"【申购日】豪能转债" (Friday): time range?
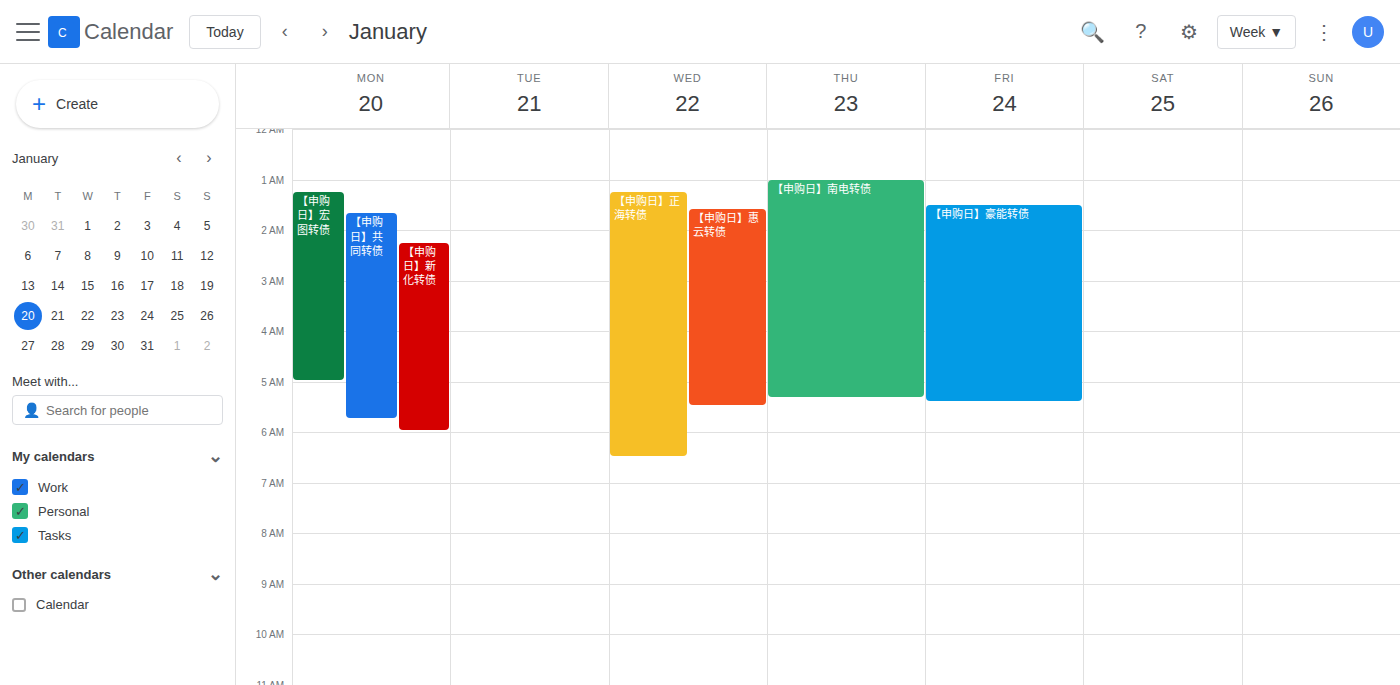
1:30 AM to 5:25 AM